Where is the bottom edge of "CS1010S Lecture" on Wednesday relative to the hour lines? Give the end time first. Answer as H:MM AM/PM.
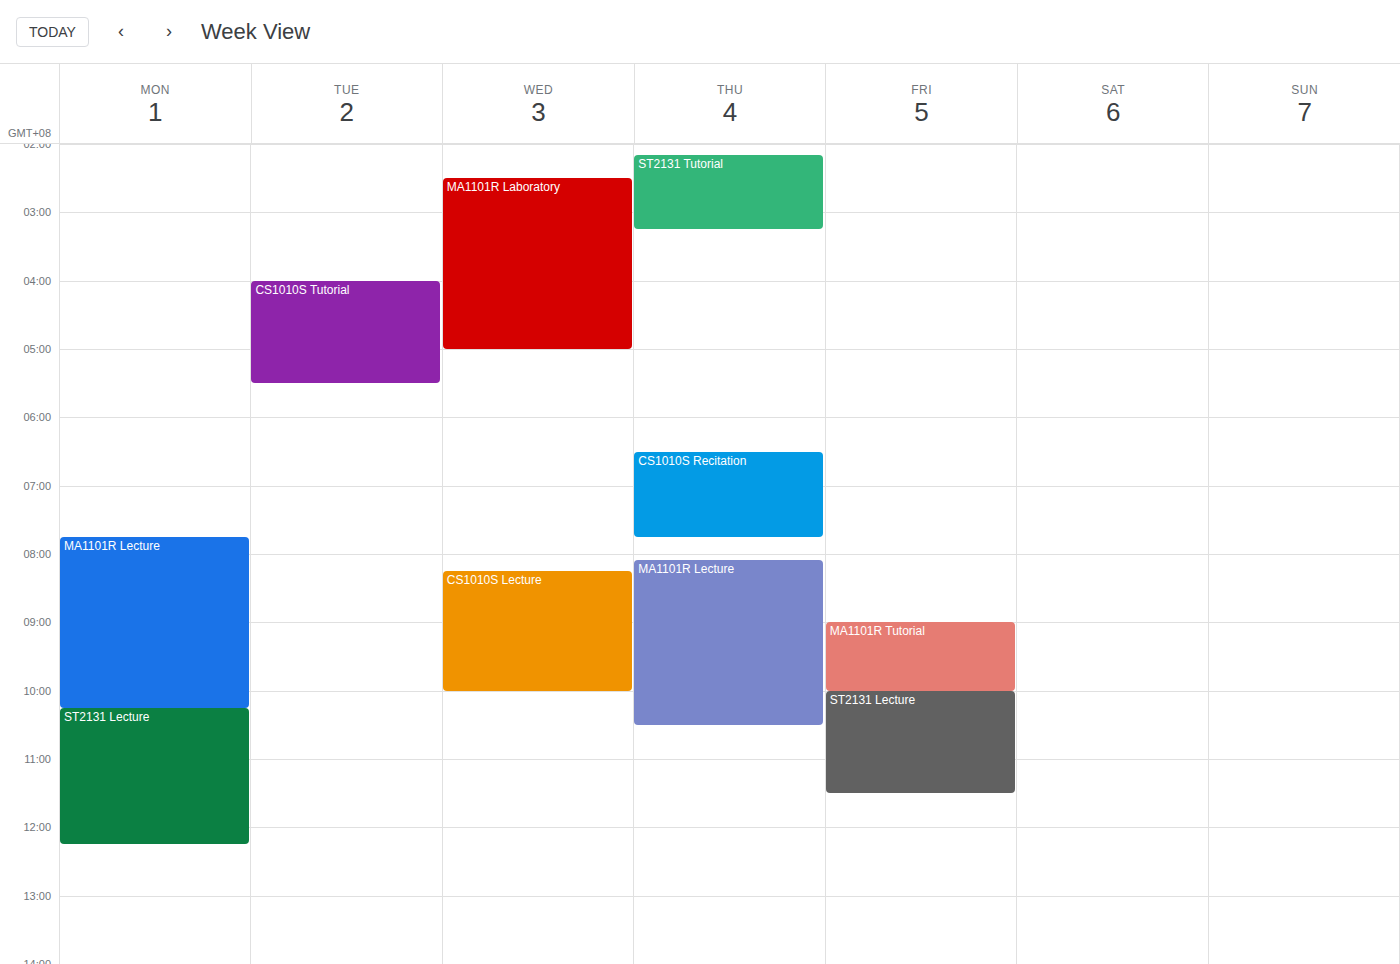
10:00 AM -- exactly on the 10 AM line.